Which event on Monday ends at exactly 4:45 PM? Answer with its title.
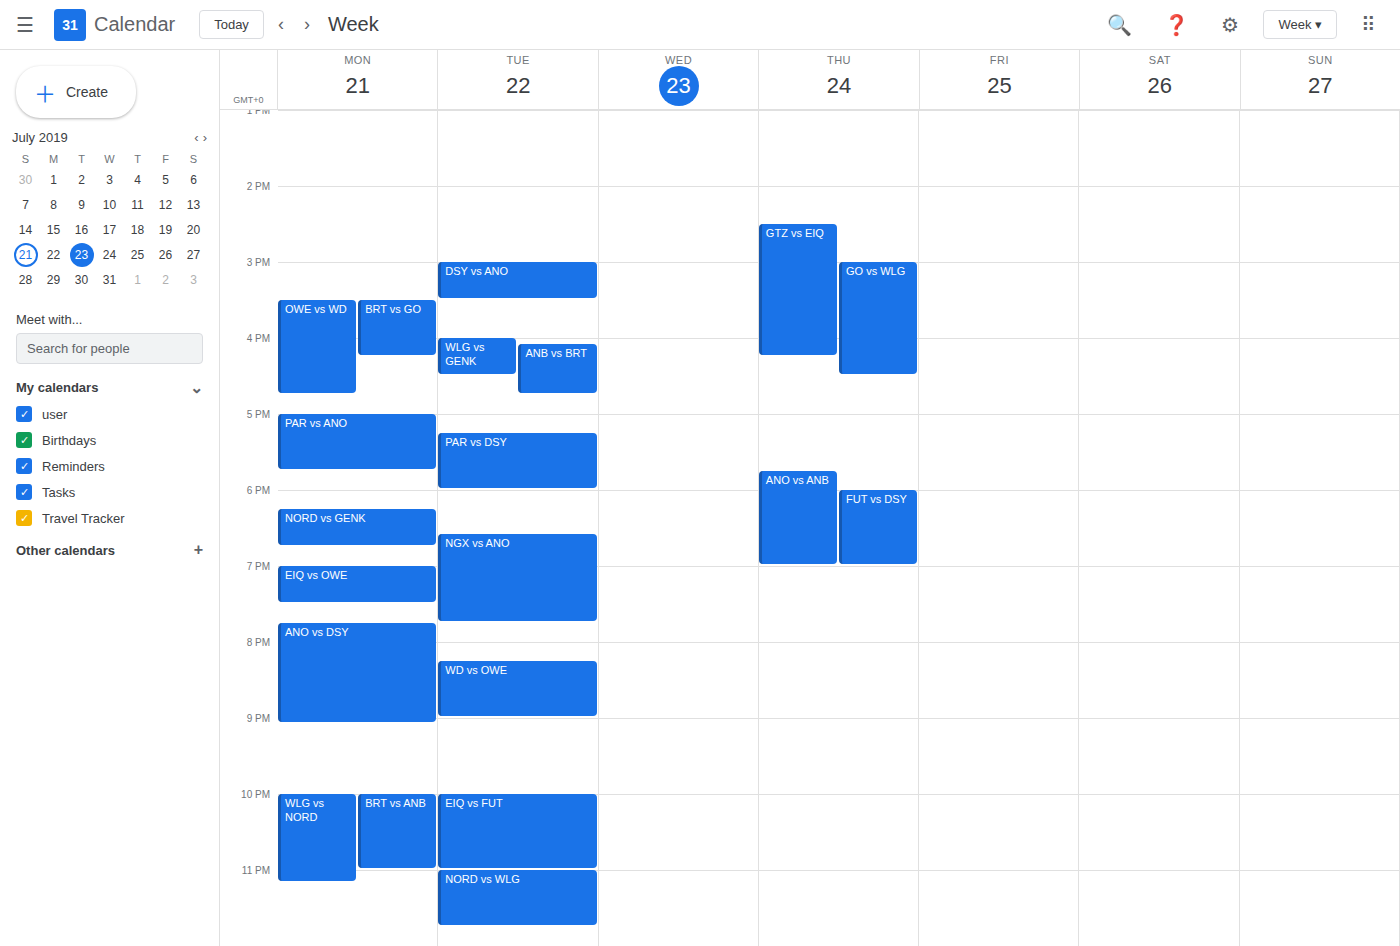
"OWE vs WD"